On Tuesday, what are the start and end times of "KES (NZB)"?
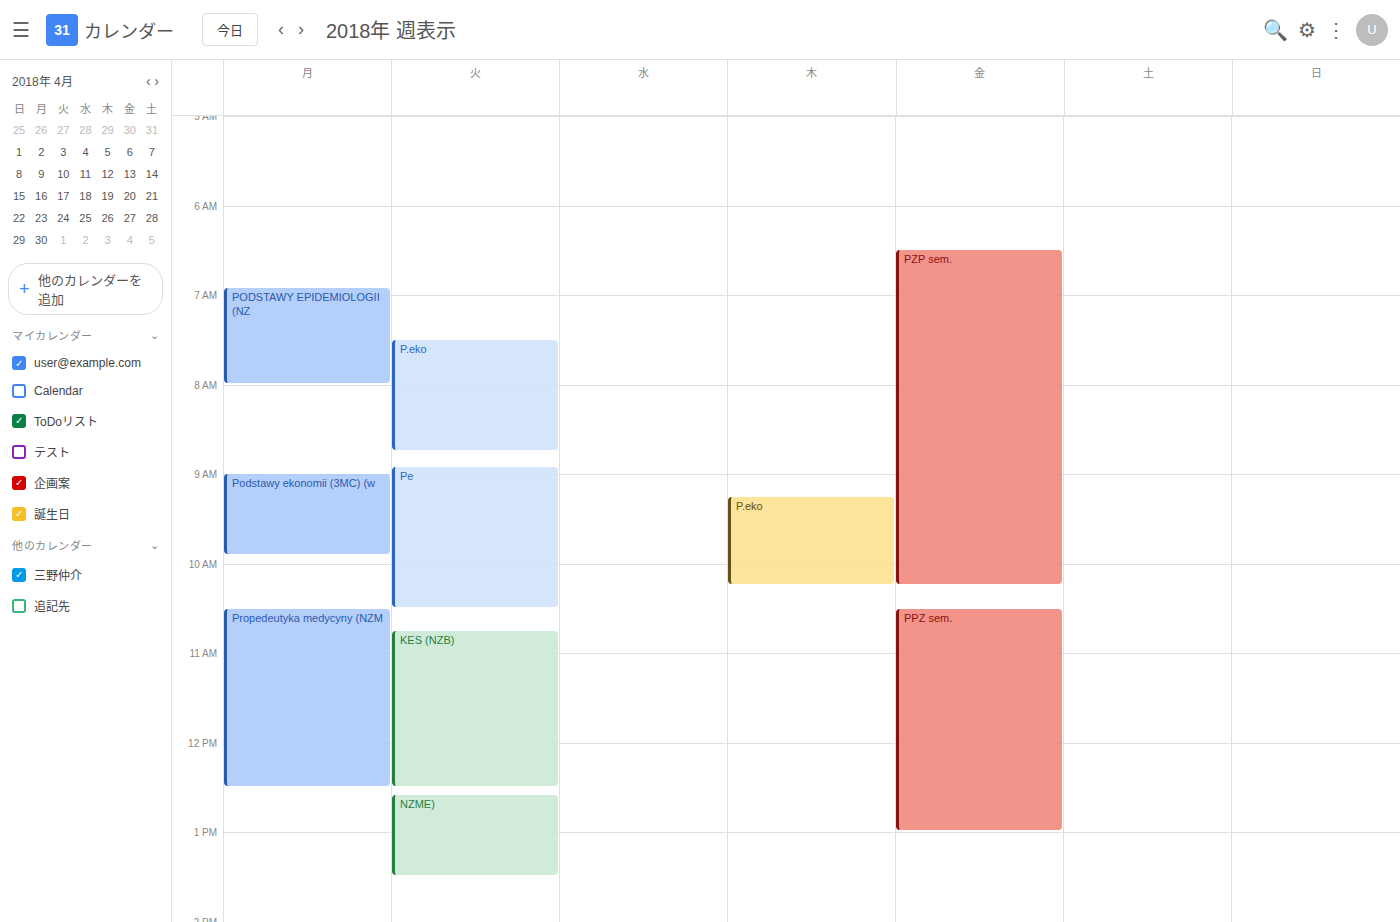
10:45 AM to 12:30 PM